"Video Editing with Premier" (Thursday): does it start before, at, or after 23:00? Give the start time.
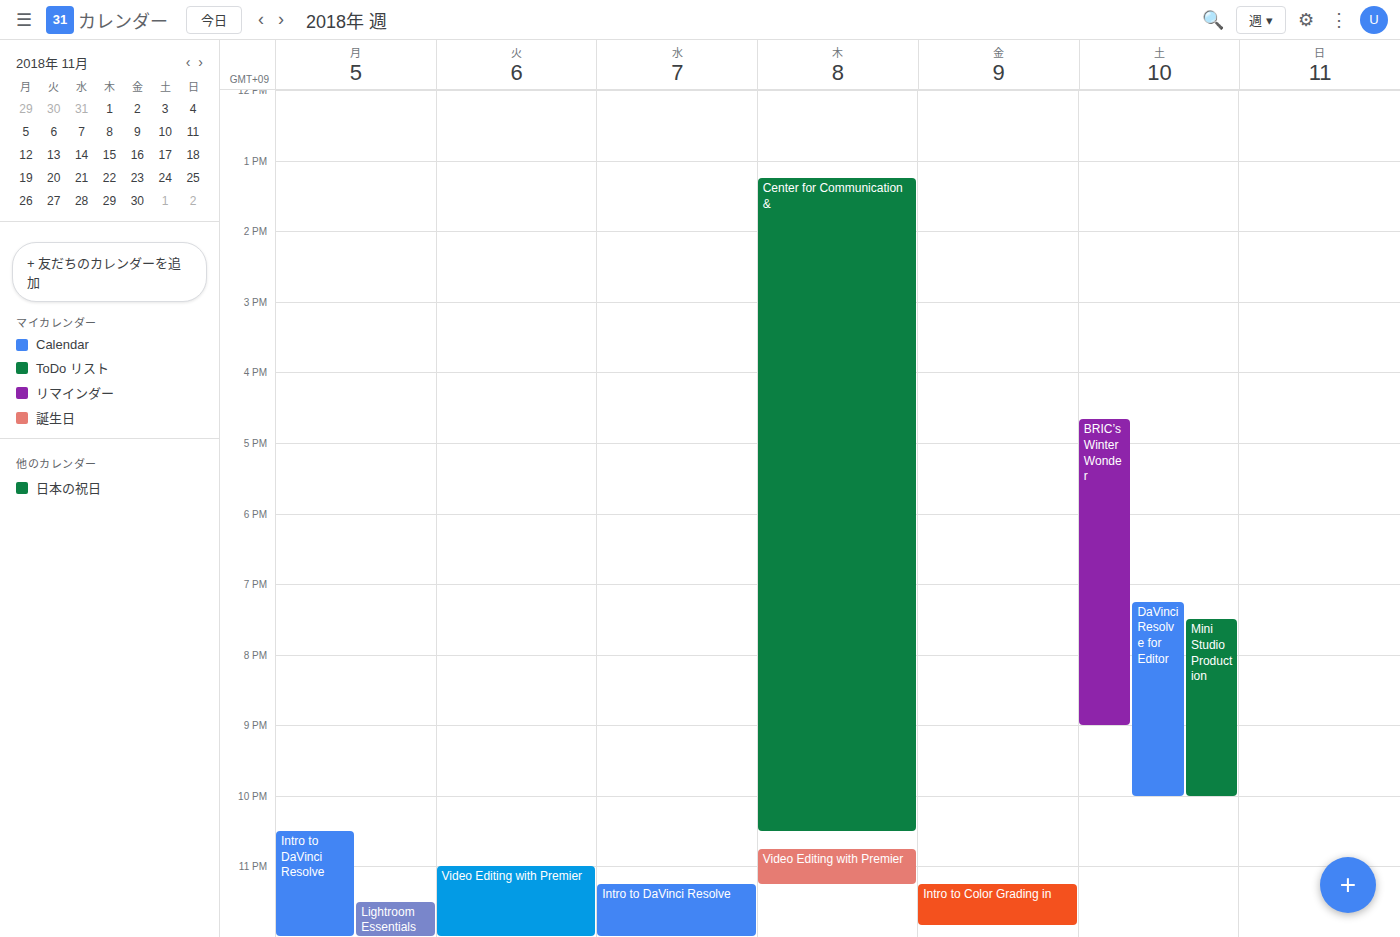
22:45 -- before 23:00, 15 minutes above the 23:00 line.